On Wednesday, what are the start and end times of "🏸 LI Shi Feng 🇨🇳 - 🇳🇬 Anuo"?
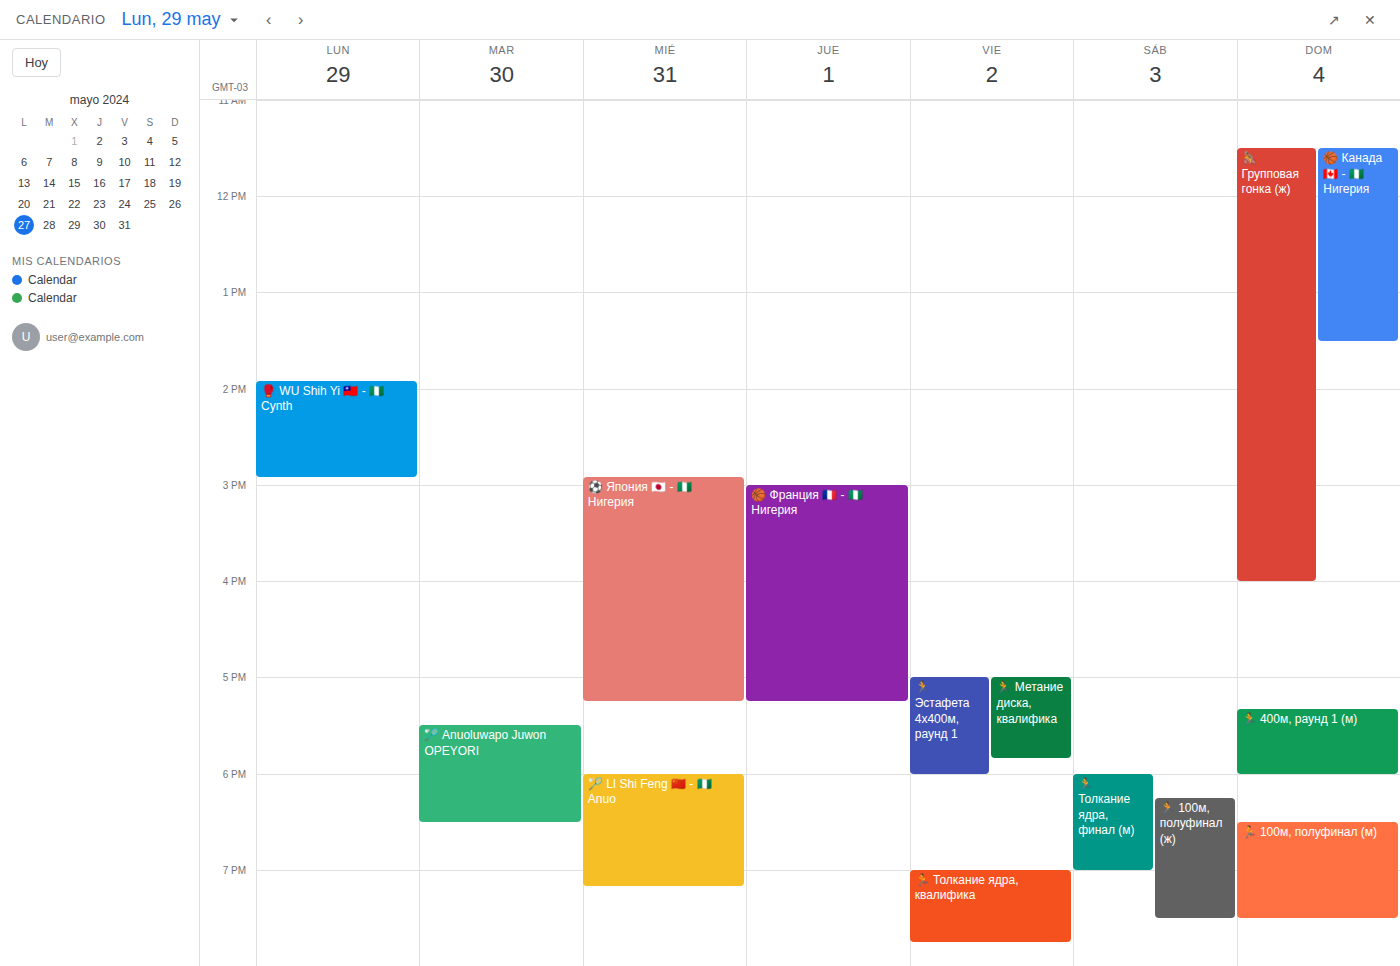
6:00 PM to 7:10 PM